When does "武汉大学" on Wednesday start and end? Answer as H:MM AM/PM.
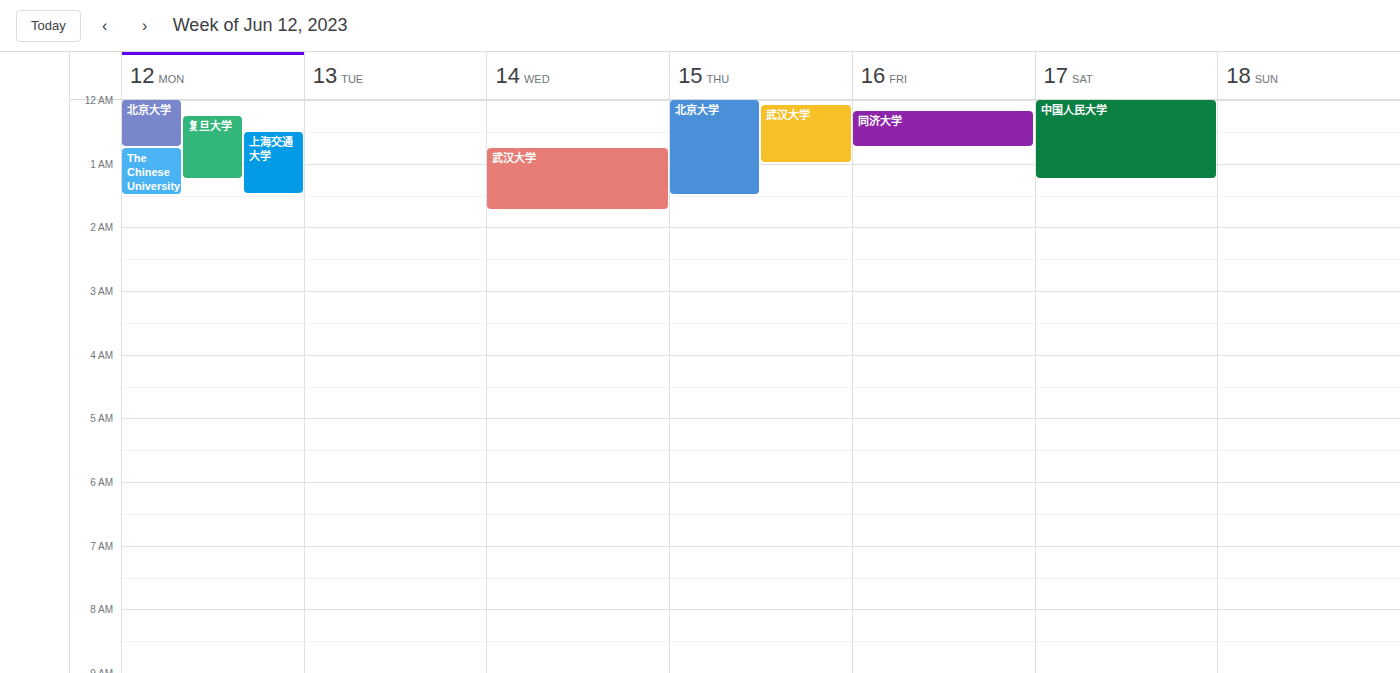
12:45 AM to 1:45 AM